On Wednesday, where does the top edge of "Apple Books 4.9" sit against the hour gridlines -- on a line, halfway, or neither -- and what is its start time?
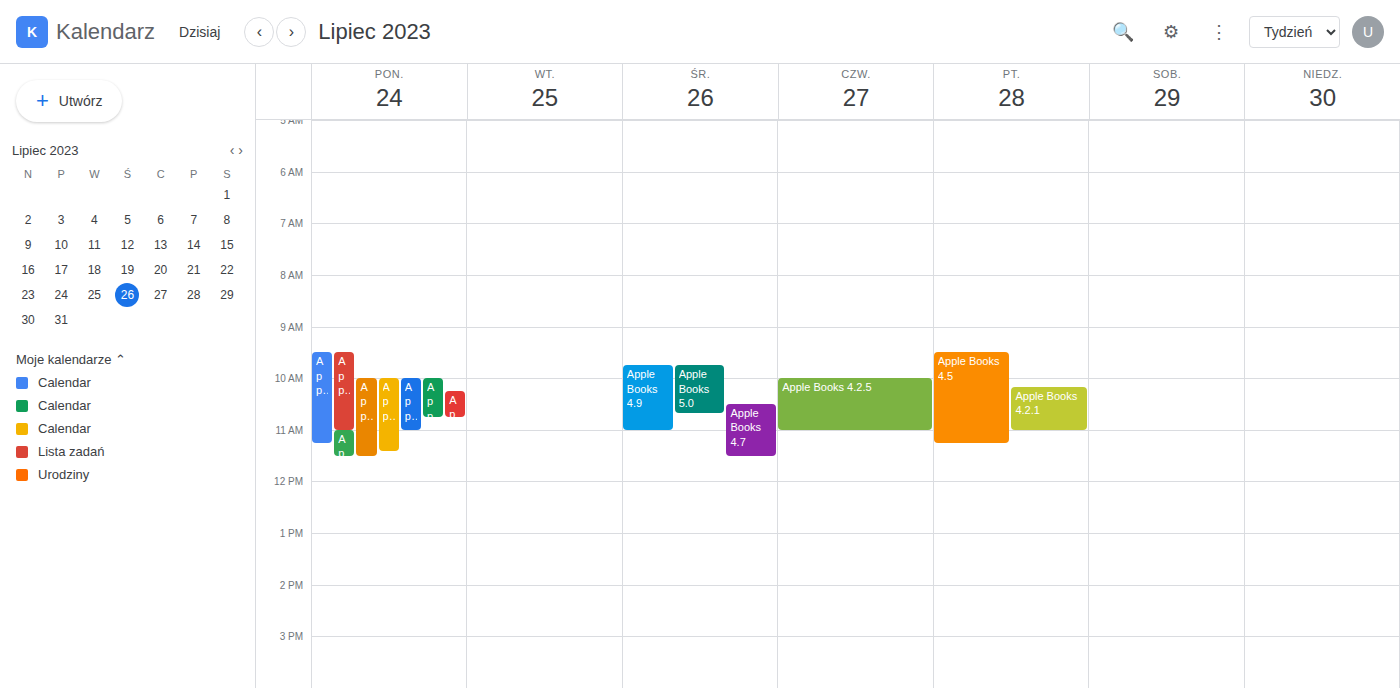
9:45 AM -- neither: three quarters of the way from the 9 AM line to the 10 AM line.